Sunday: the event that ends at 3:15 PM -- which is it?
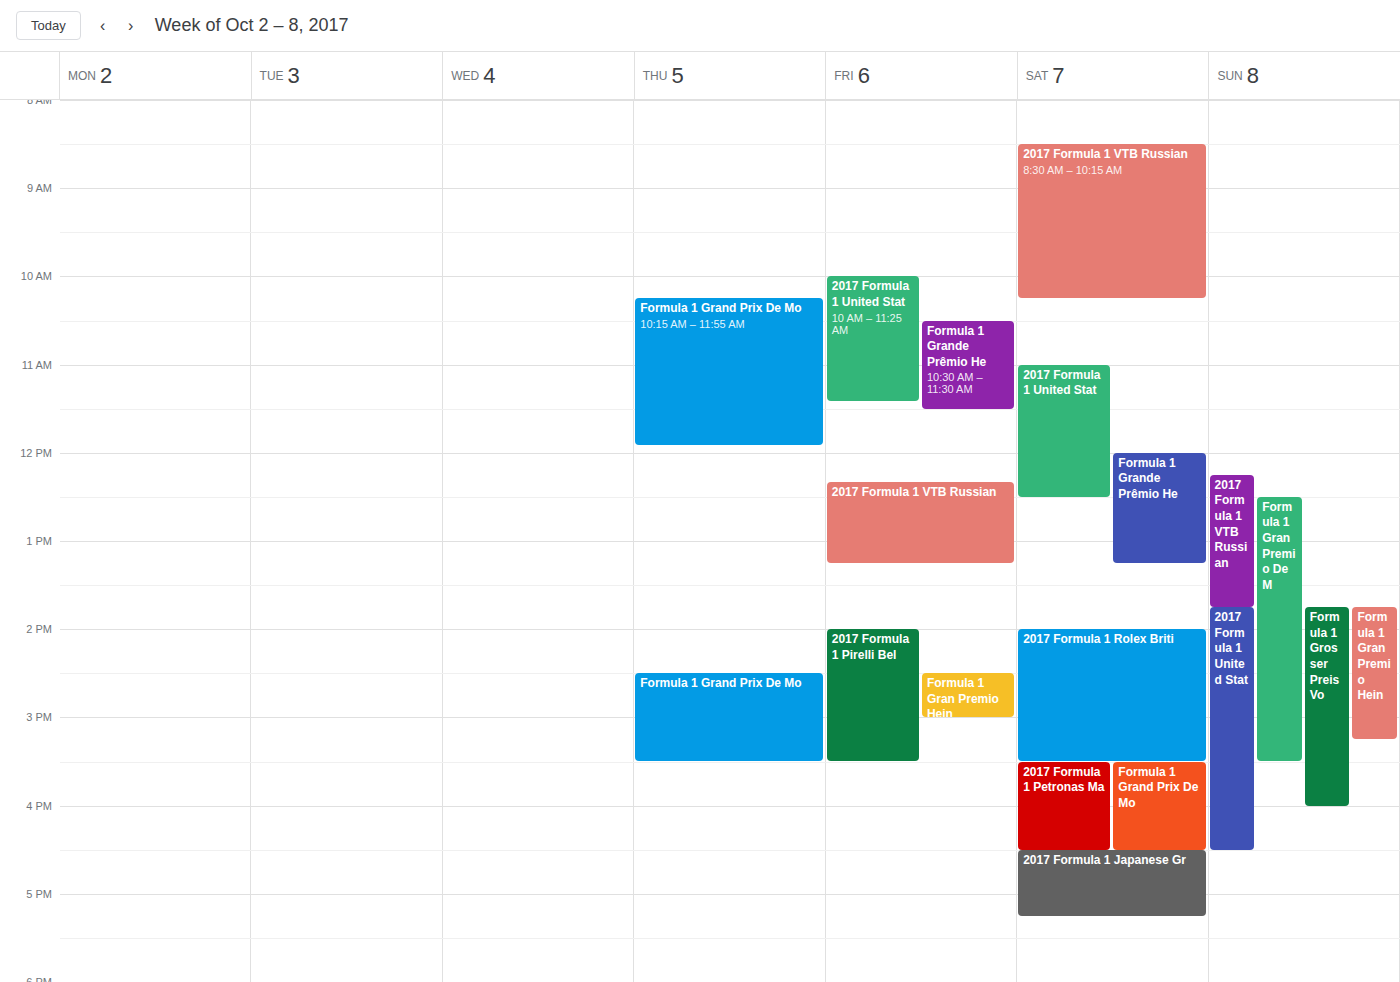
"Formula 1 Gran Premio Hein"